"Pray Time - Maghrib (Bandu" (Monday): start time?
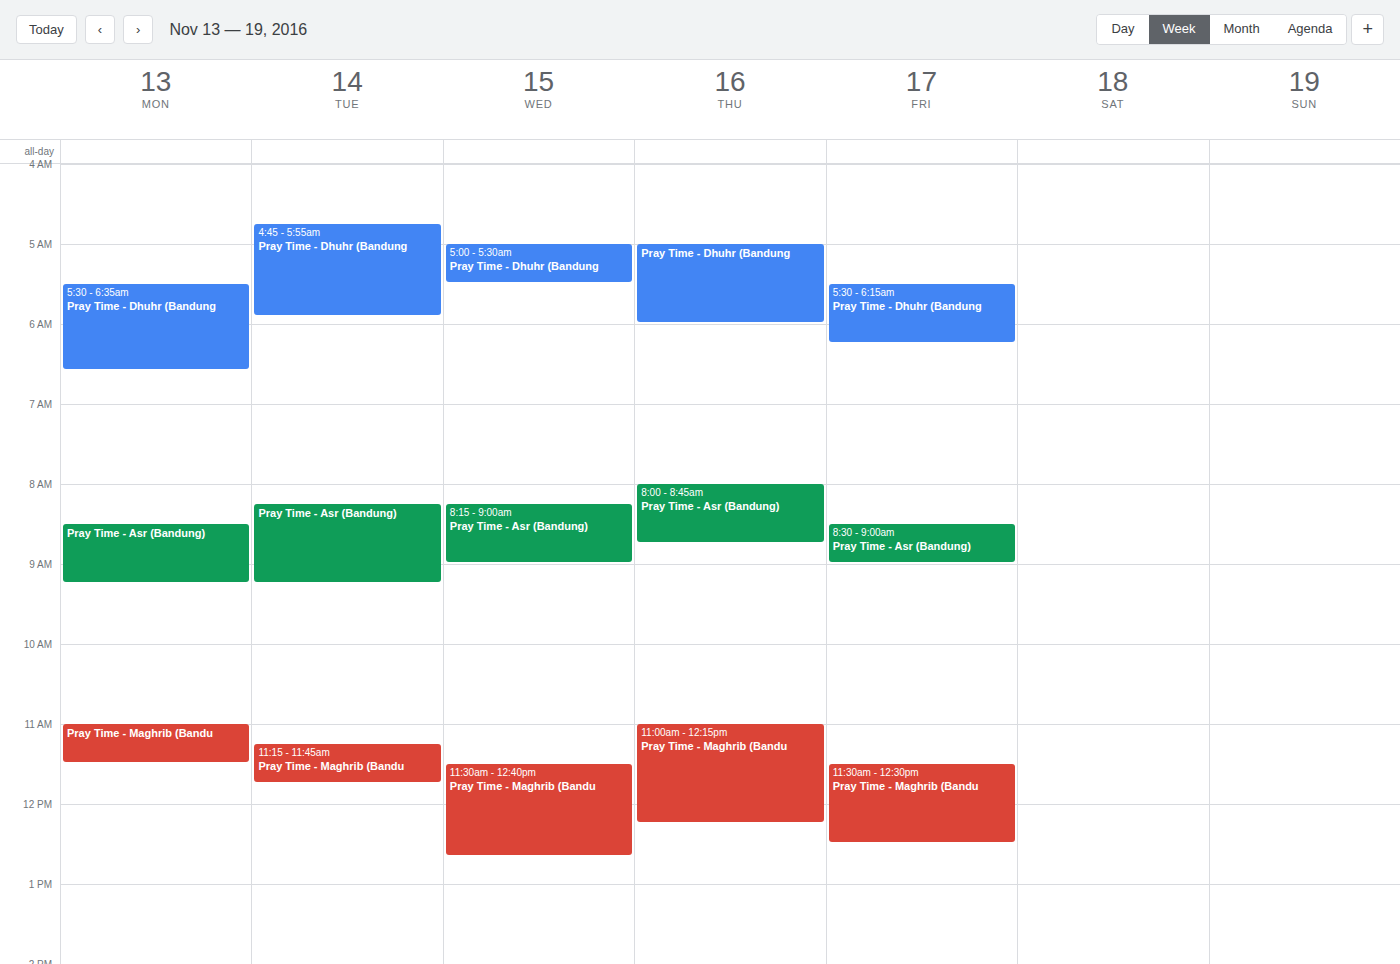
11:00